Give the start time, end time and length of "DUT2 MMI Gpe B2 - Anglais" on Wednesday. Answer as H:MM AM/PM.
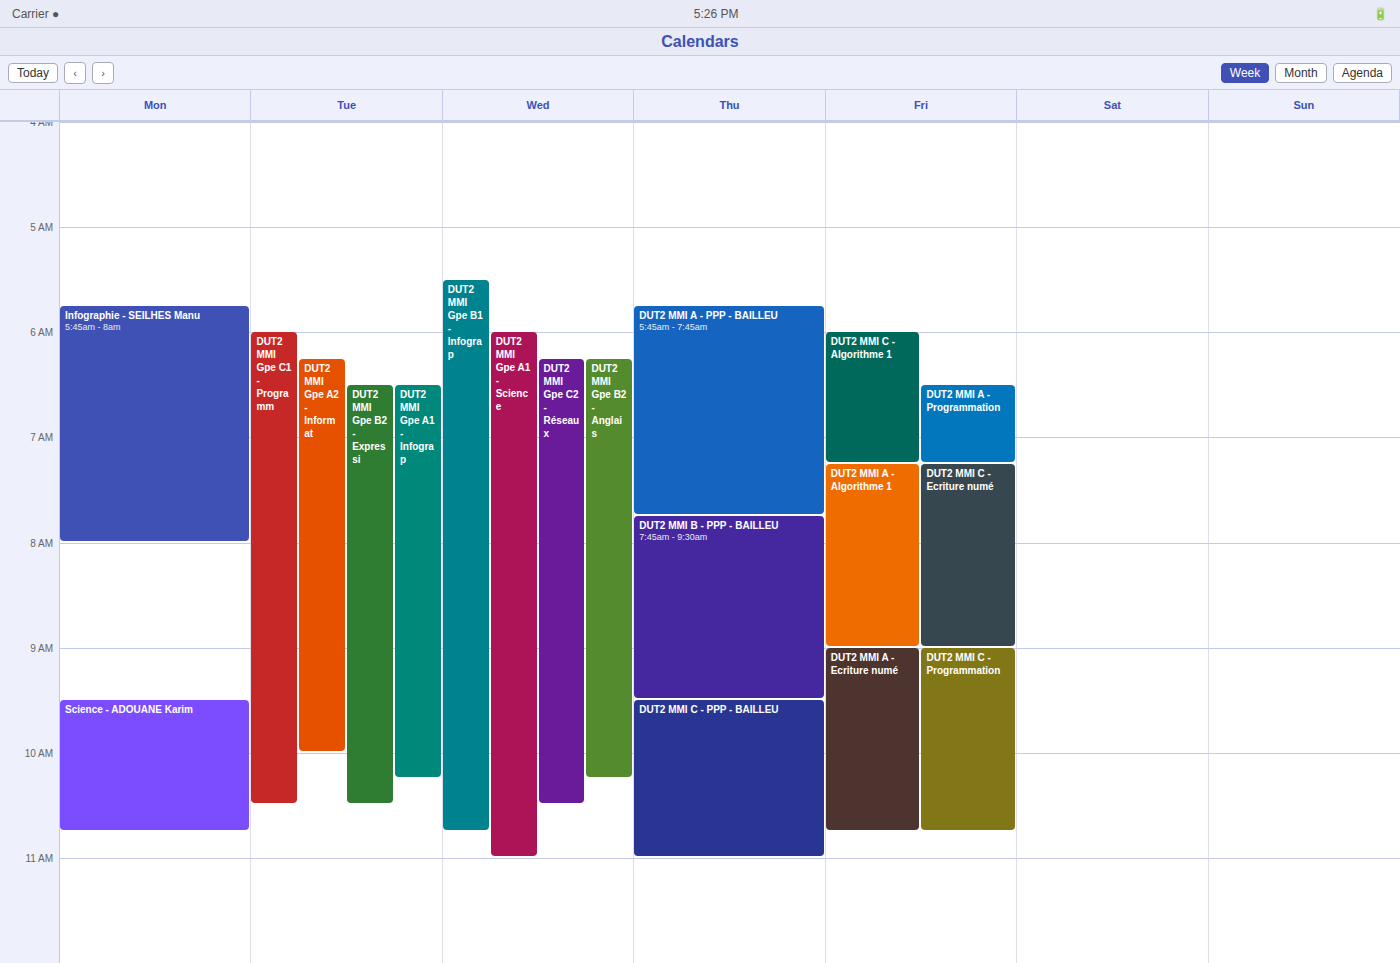
6:15 AM to 10:15 AM, 4 hours